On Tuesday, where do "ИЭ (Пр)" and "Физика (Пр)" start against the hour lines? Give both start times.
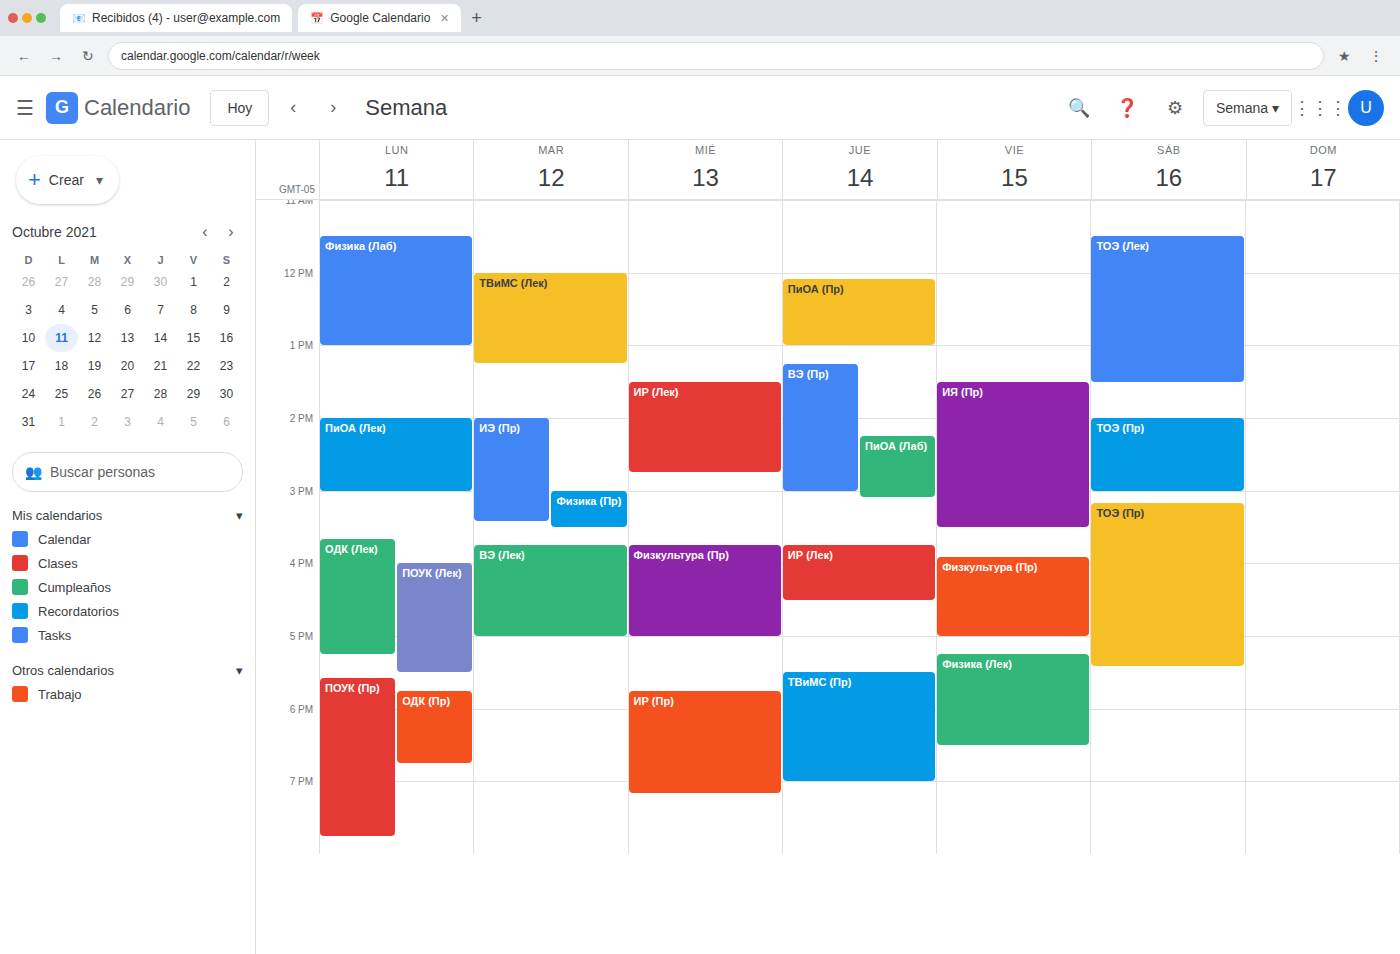
"ИЭ (Пр)": 2:00 PM, exactly on the 2 PM line. "Физика (Пр)": 3:00 PM, exactly on the 3 PM line.